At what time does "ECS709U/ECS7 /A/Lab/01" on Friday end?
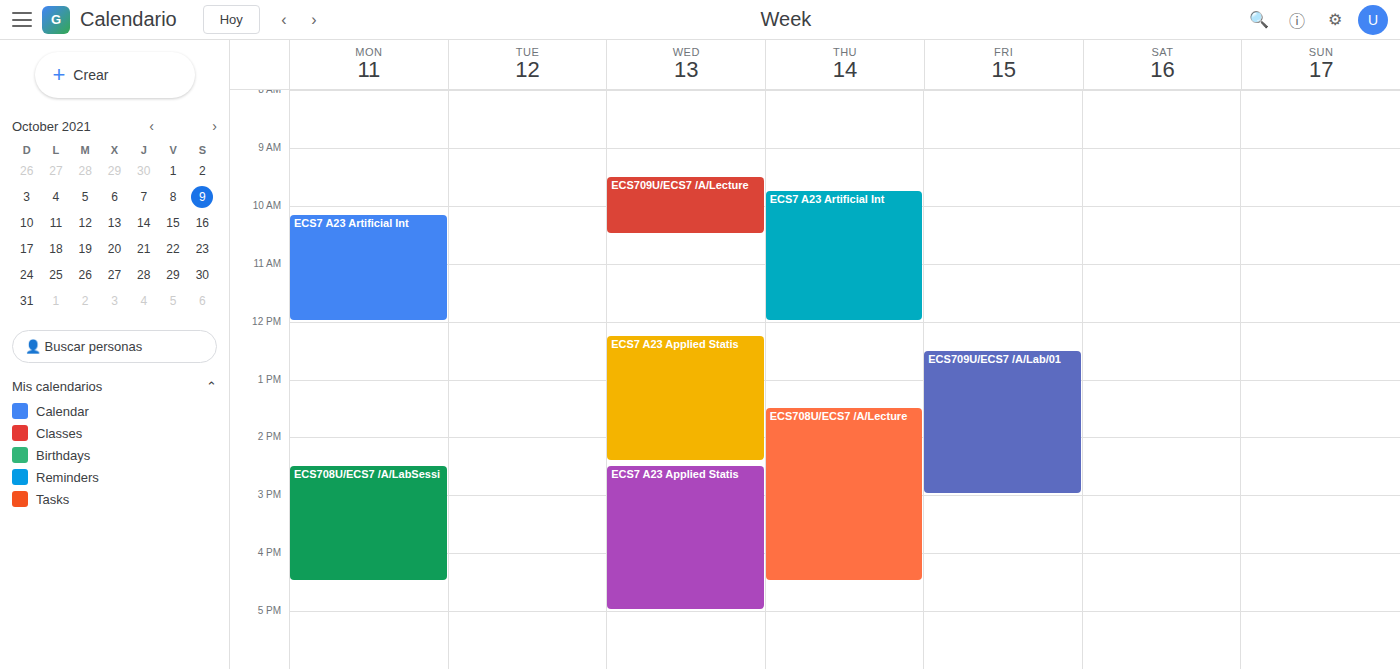
3:00 PM